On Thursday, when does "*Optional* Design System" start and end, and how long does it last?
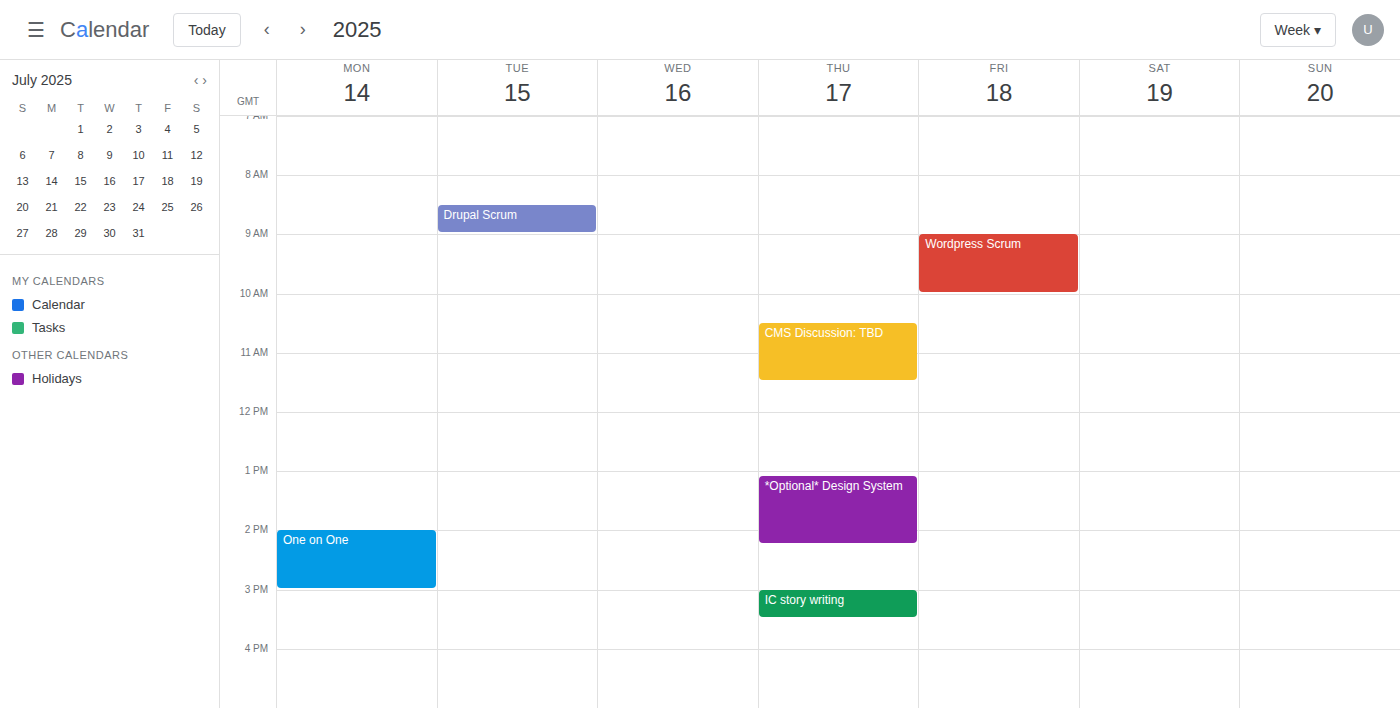
13:05 to 14:15, 1 hour 10 minutes